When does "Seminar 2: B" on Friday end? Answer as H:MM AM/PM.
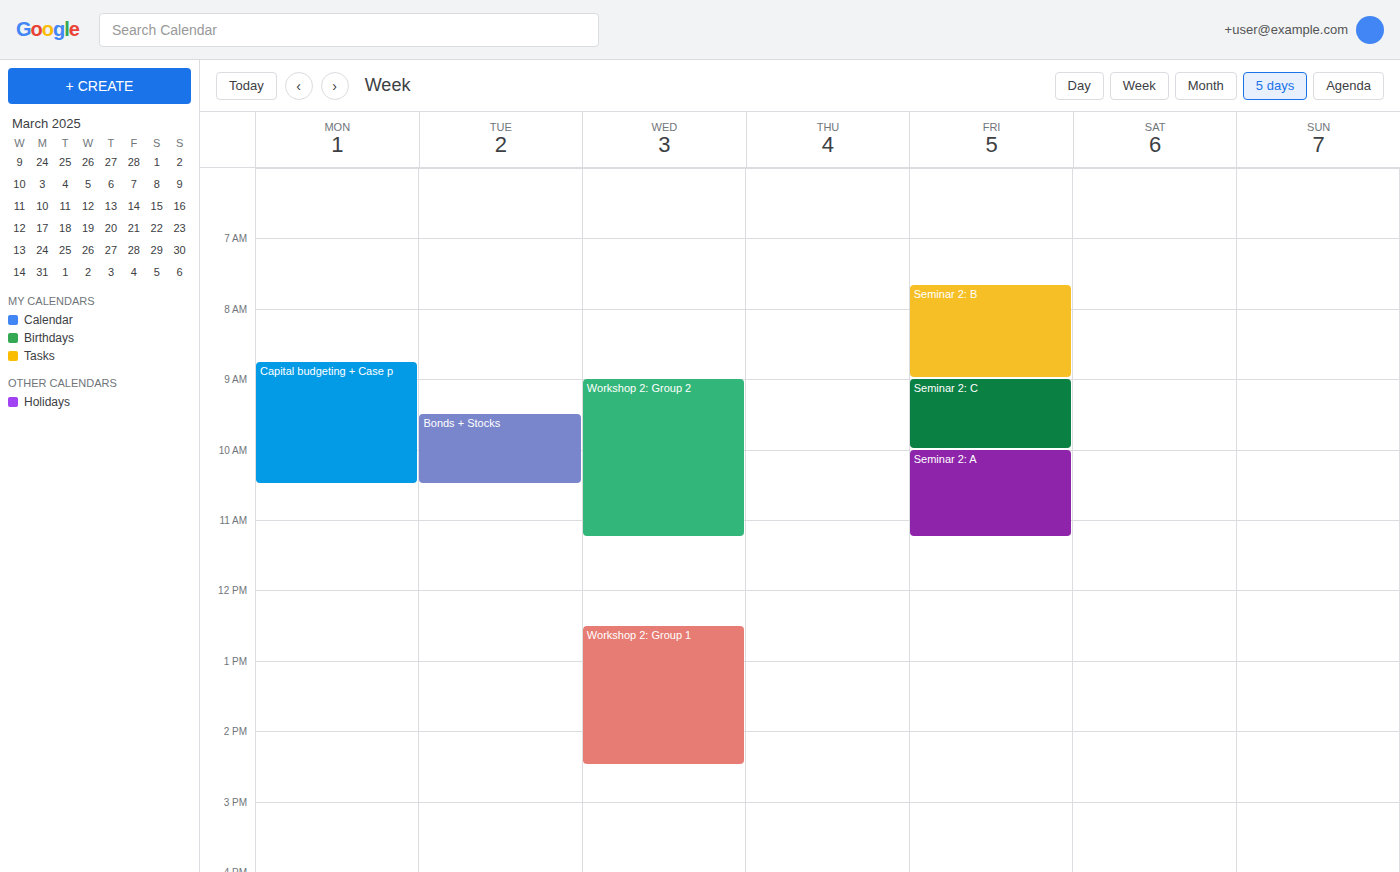
9:00 AM